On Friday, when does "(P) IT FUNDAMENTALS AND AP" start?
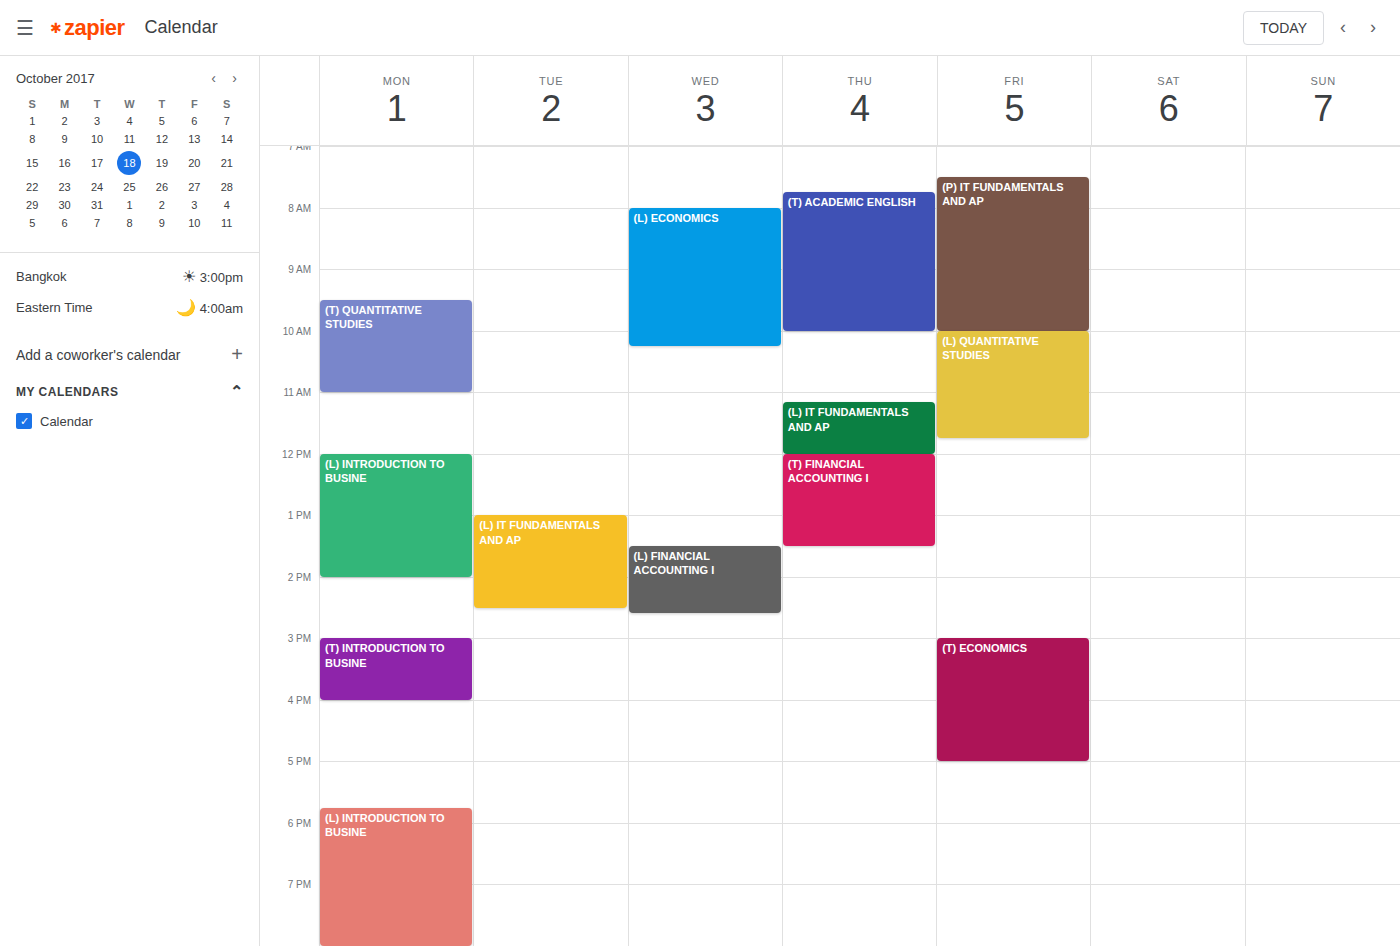
7:30 AM